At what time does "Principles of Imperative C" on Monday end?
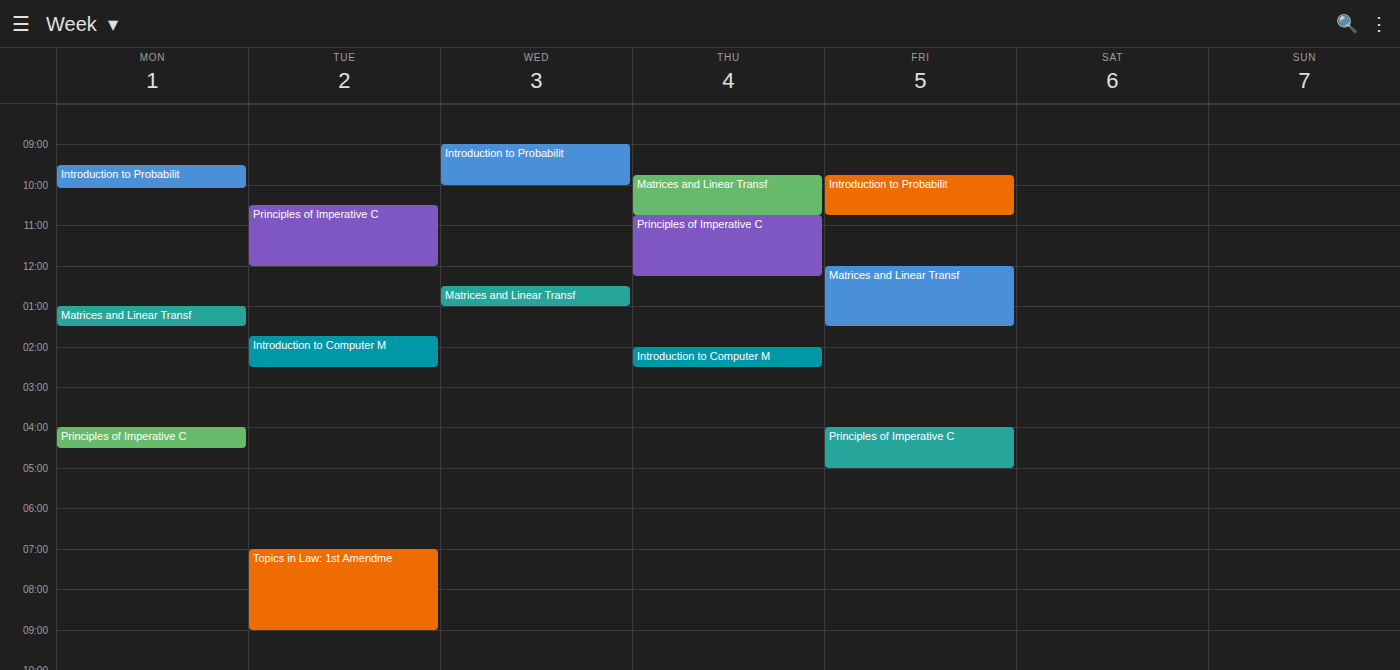
4:30 PM